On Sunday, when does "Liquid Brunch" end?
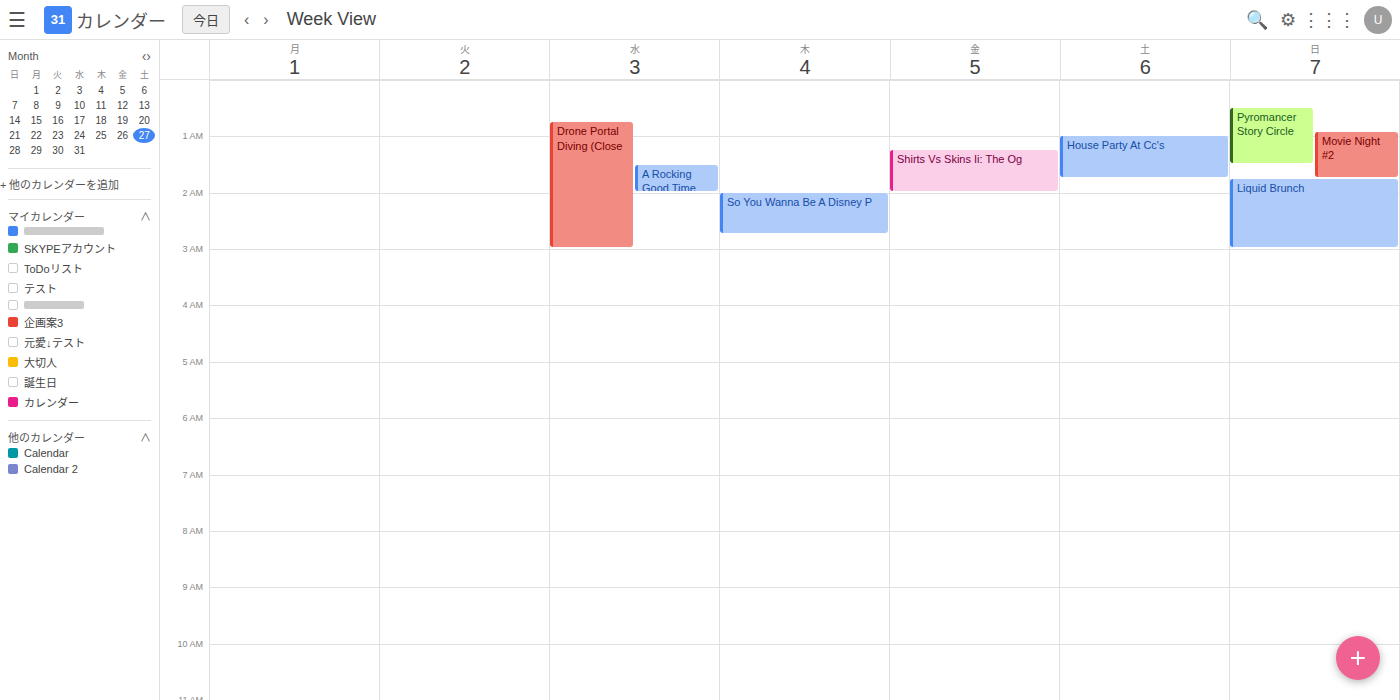
3:00 AM